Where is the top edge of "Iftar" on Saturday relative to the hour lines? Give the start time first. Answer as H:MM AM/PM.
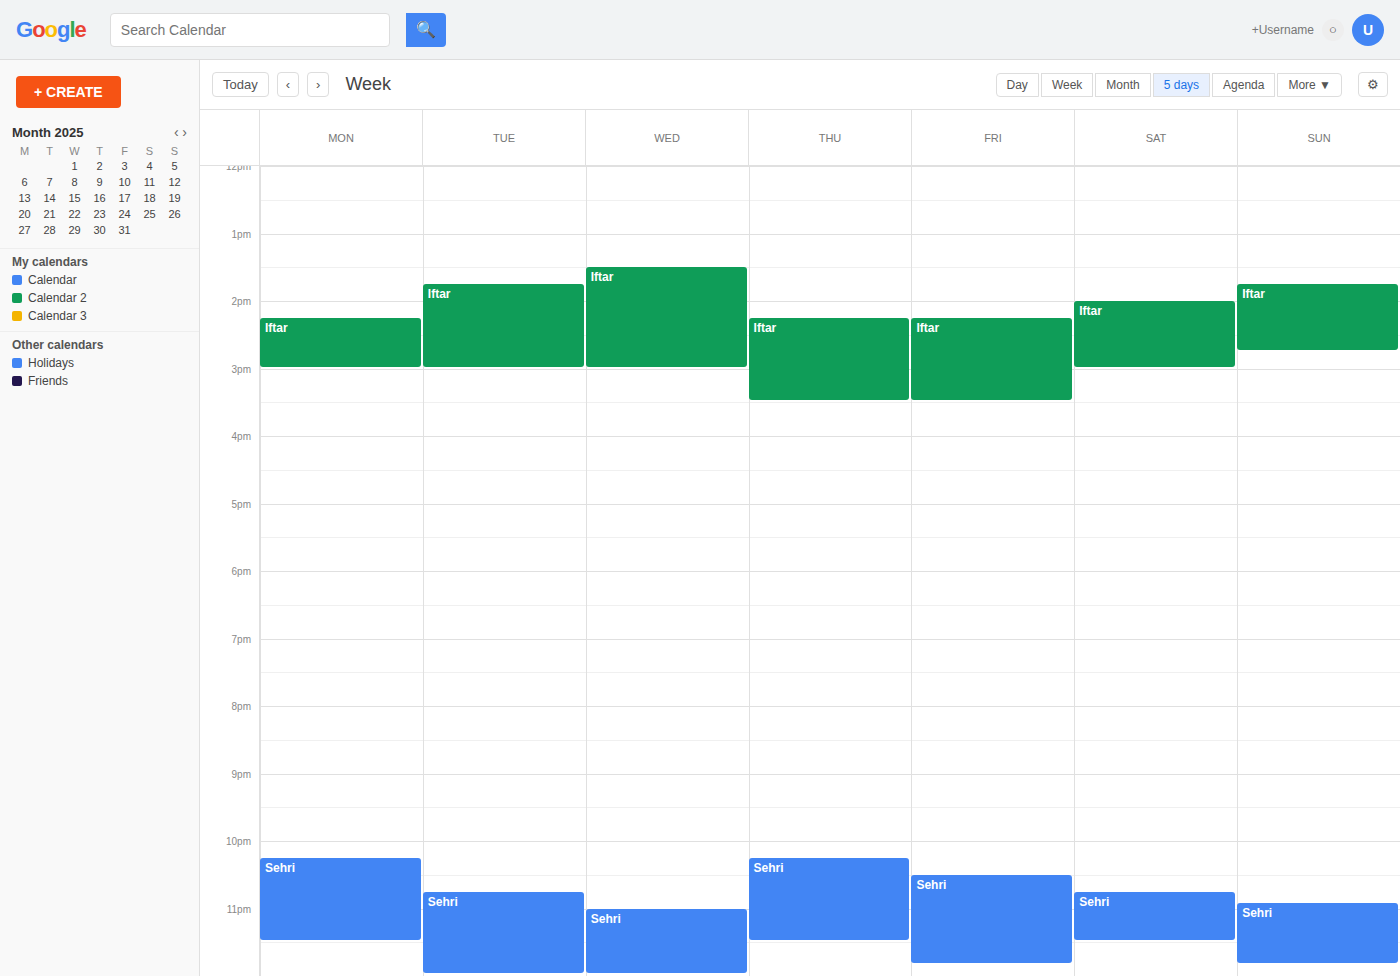
2:00 PM -- exactly on the 2 PM line.